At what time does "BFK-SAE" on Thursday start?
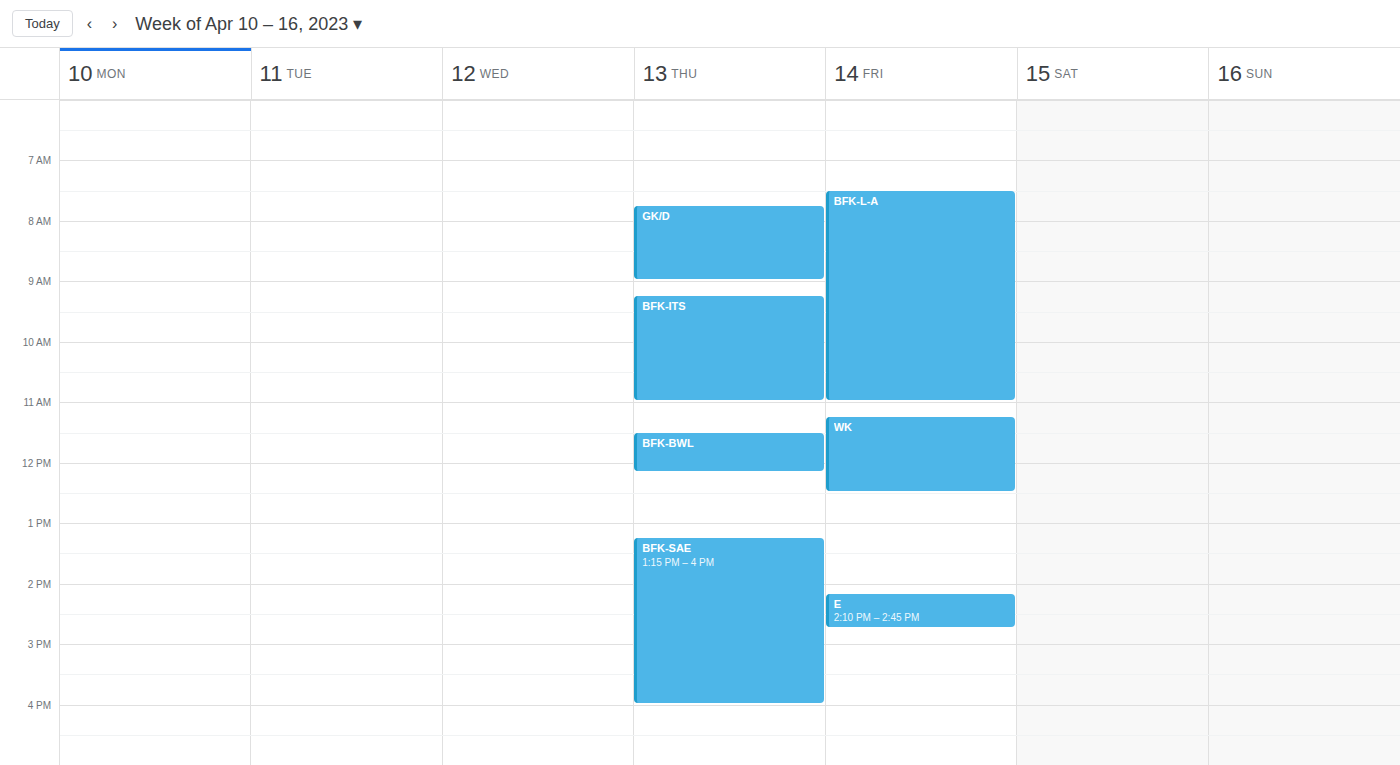
1:15 PM